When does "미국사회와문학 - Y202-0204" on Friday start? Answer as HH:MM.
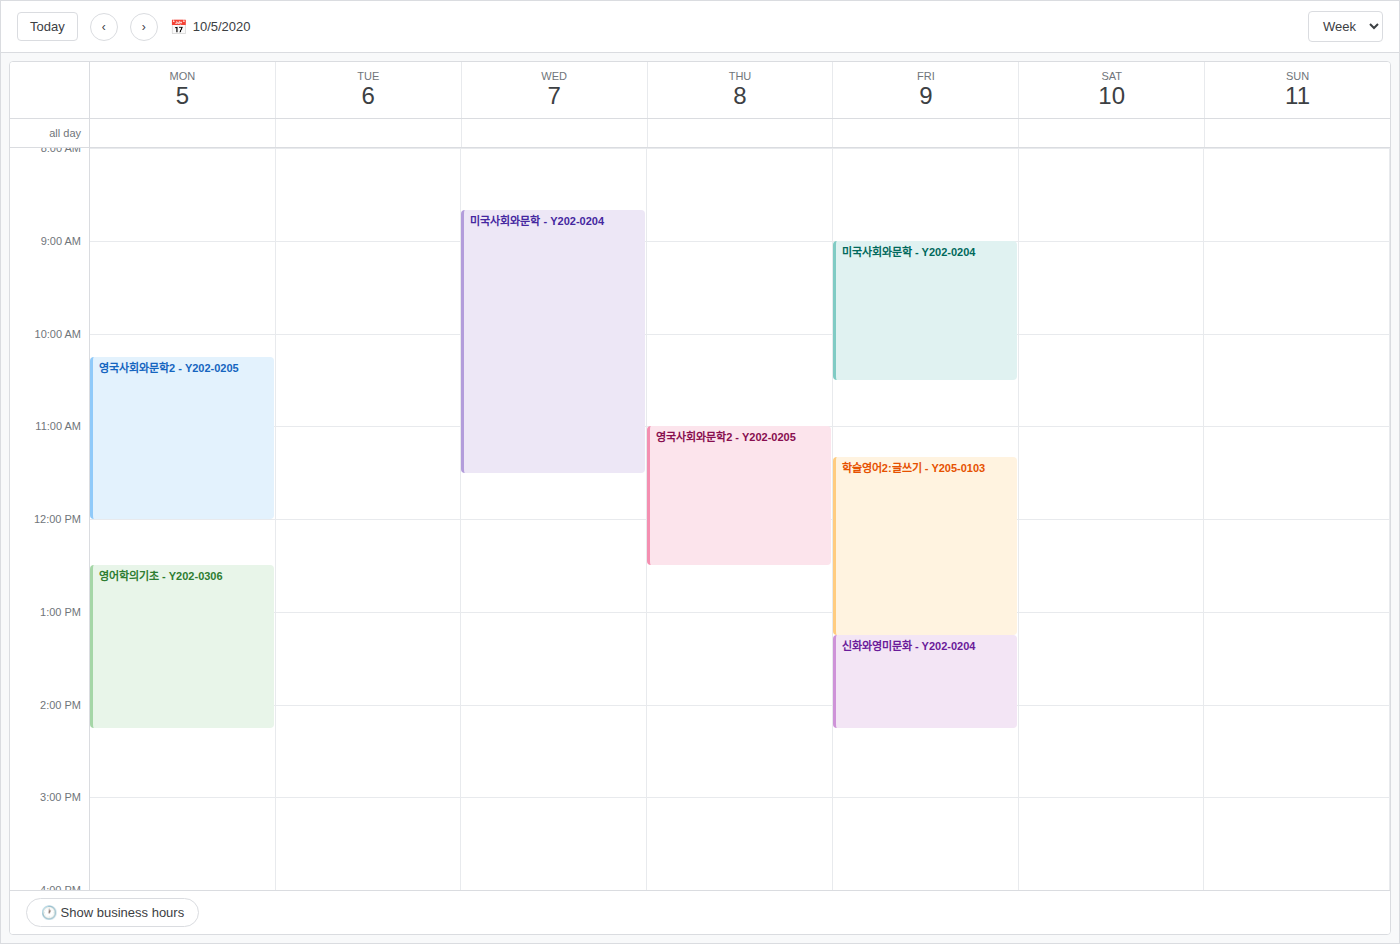
09:00